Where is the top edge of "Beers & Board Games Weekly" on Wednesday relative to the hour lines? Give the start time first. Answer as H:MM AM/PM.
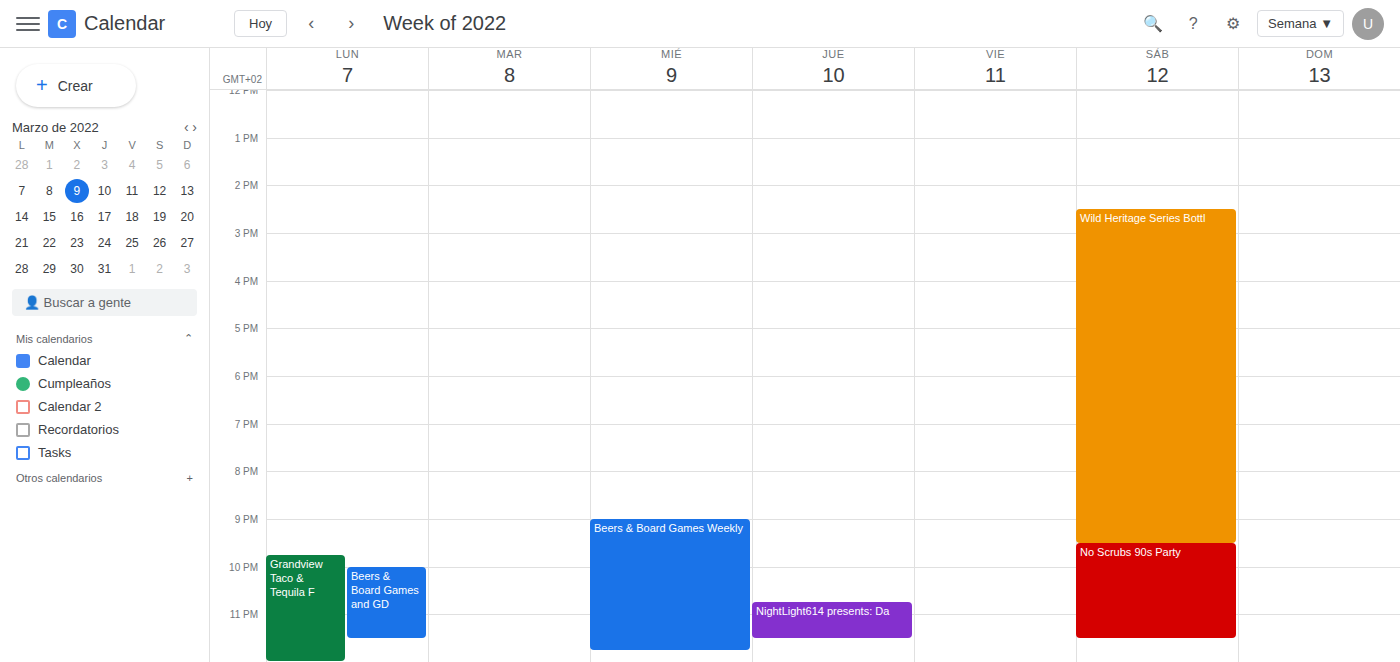
9:00 PM -- exactly on the 9 PM line.